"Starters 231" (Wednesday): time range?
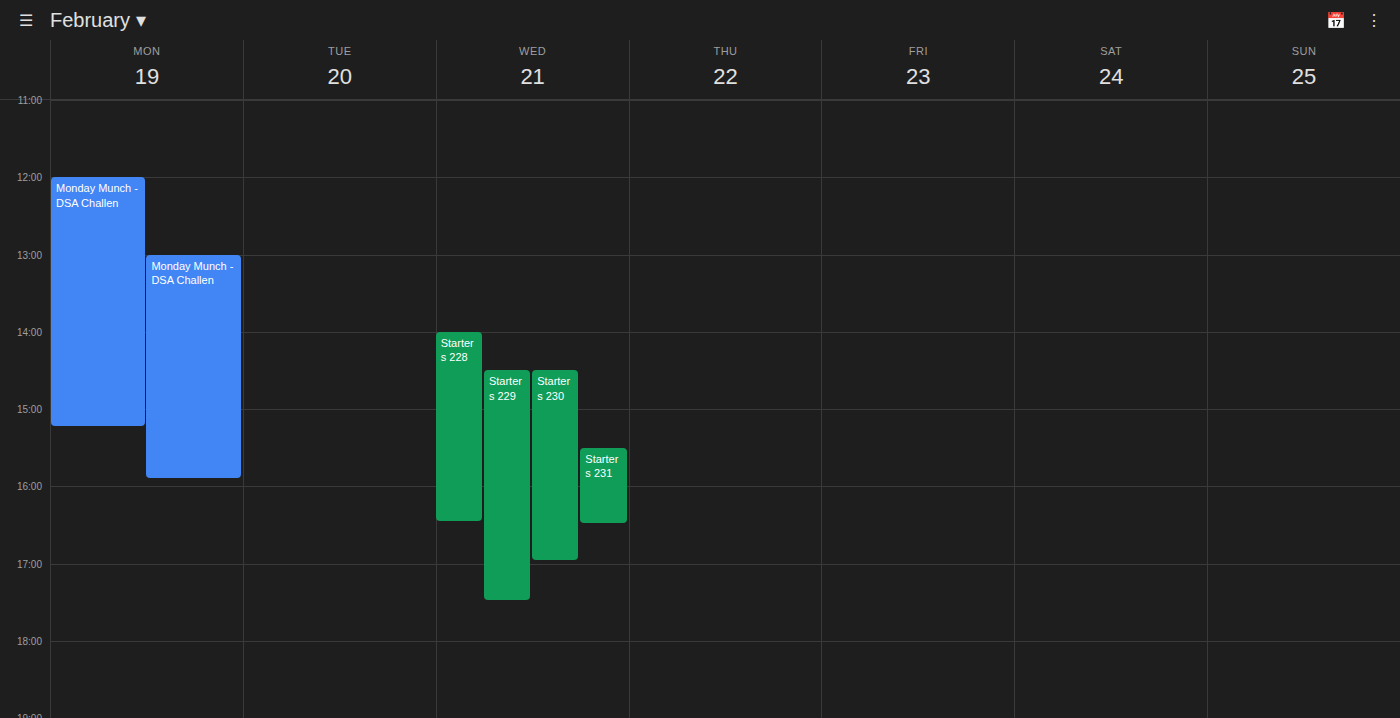
3:30 PM to 4:30 PM